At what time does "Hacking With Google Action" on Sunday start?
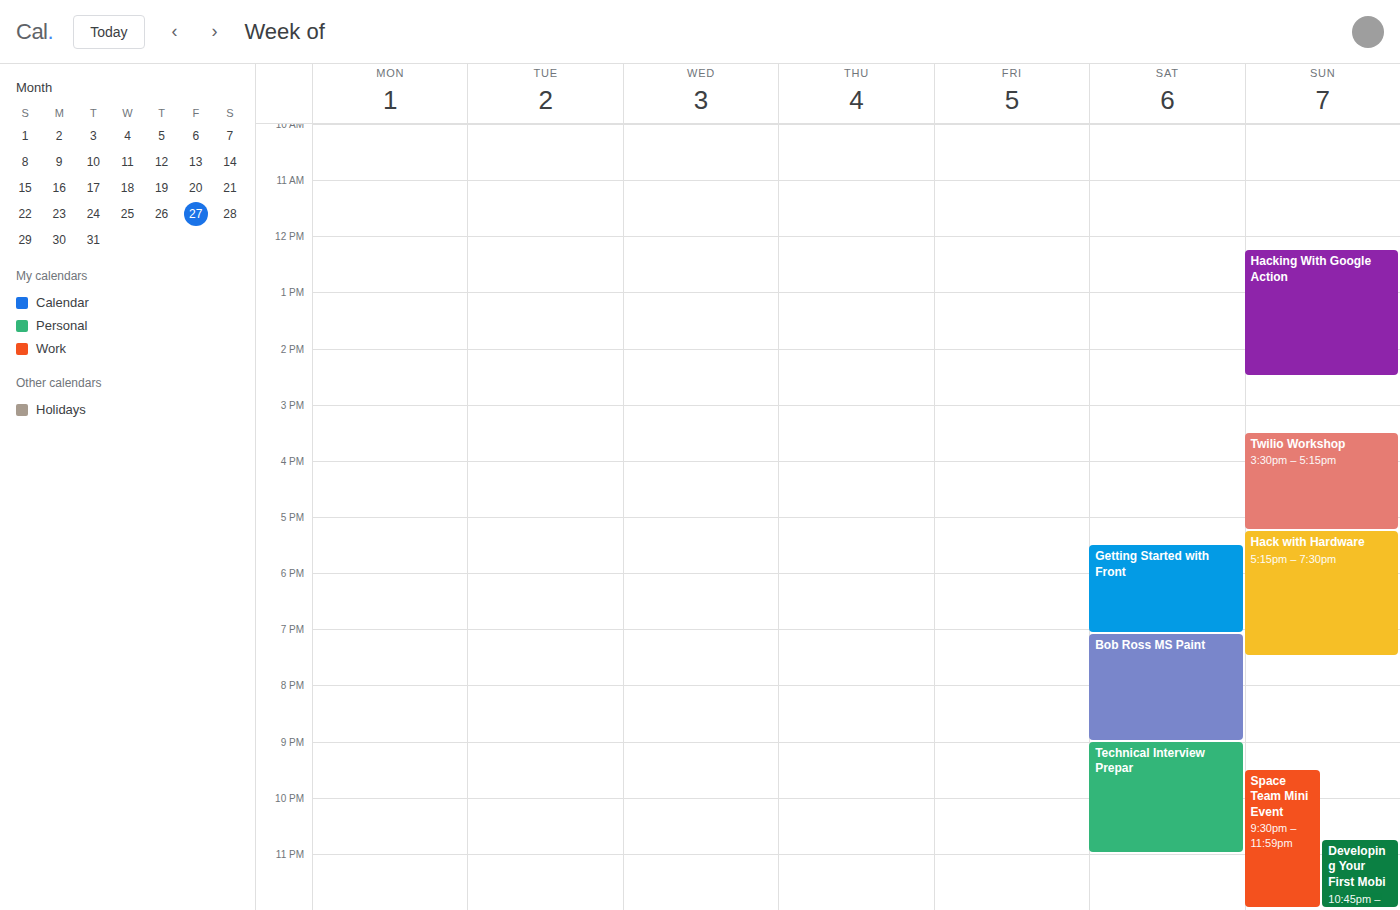
12:15 PM